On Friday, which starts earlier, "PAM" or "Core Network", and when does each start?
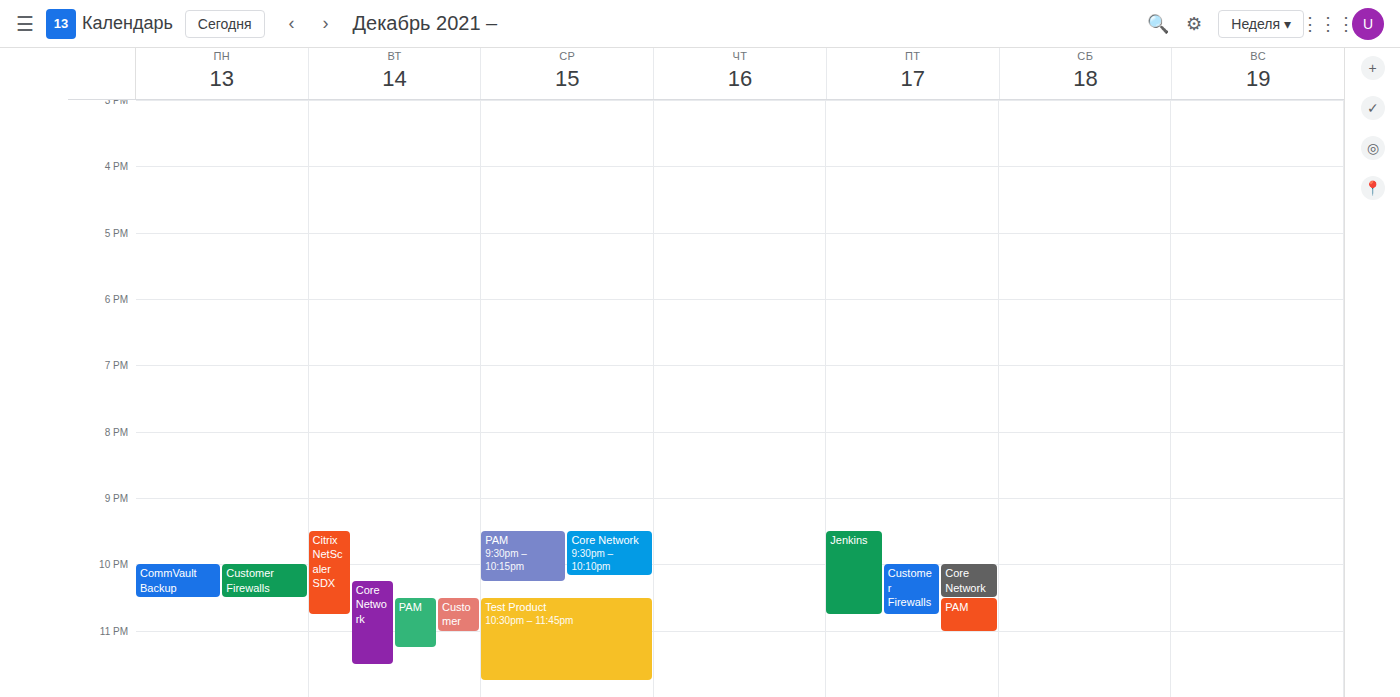
"Core Network" 10:00 PM; "PAM" 10:30 PM.